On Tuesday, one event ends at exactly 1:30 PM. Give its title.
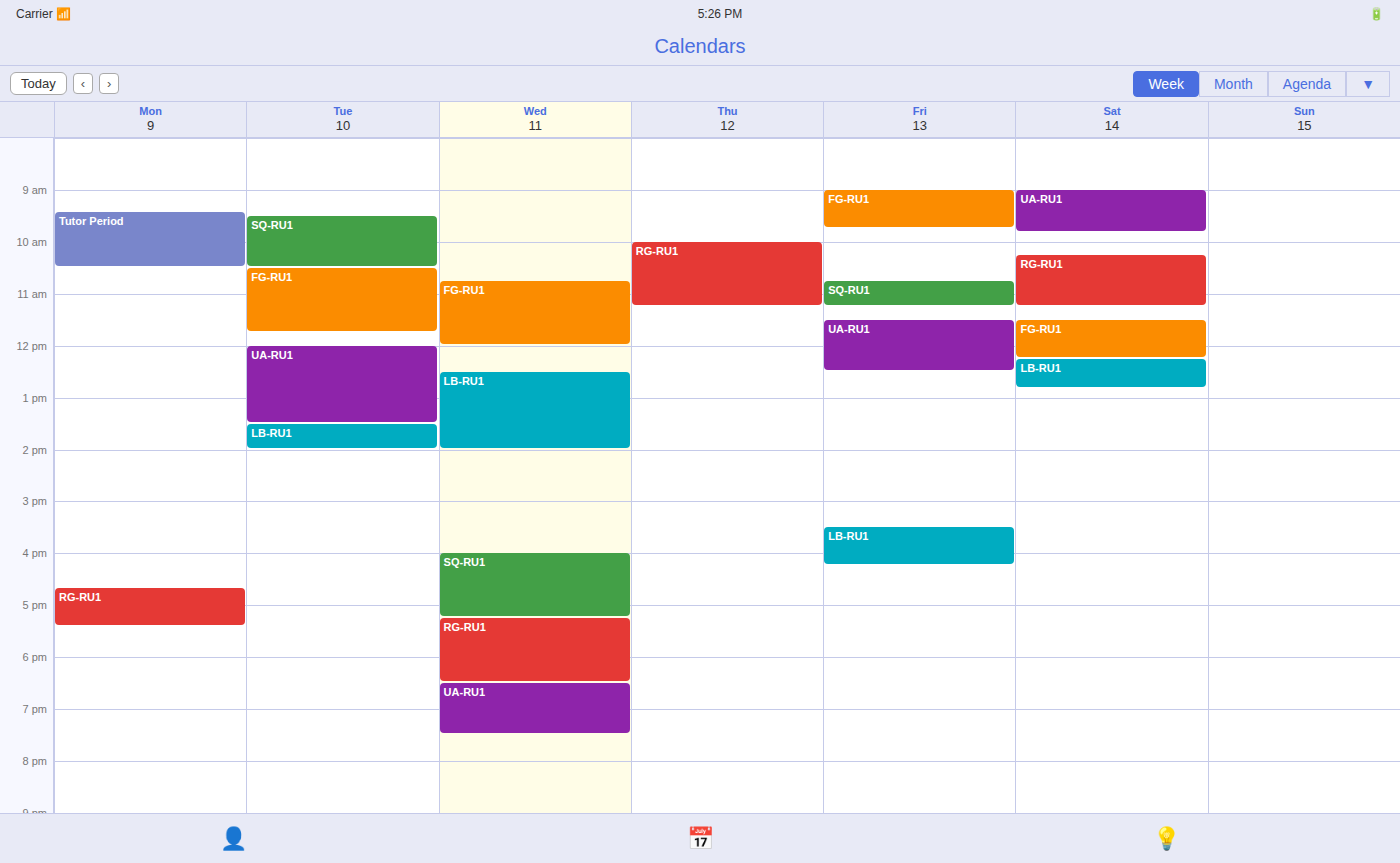
"UA-RU1"